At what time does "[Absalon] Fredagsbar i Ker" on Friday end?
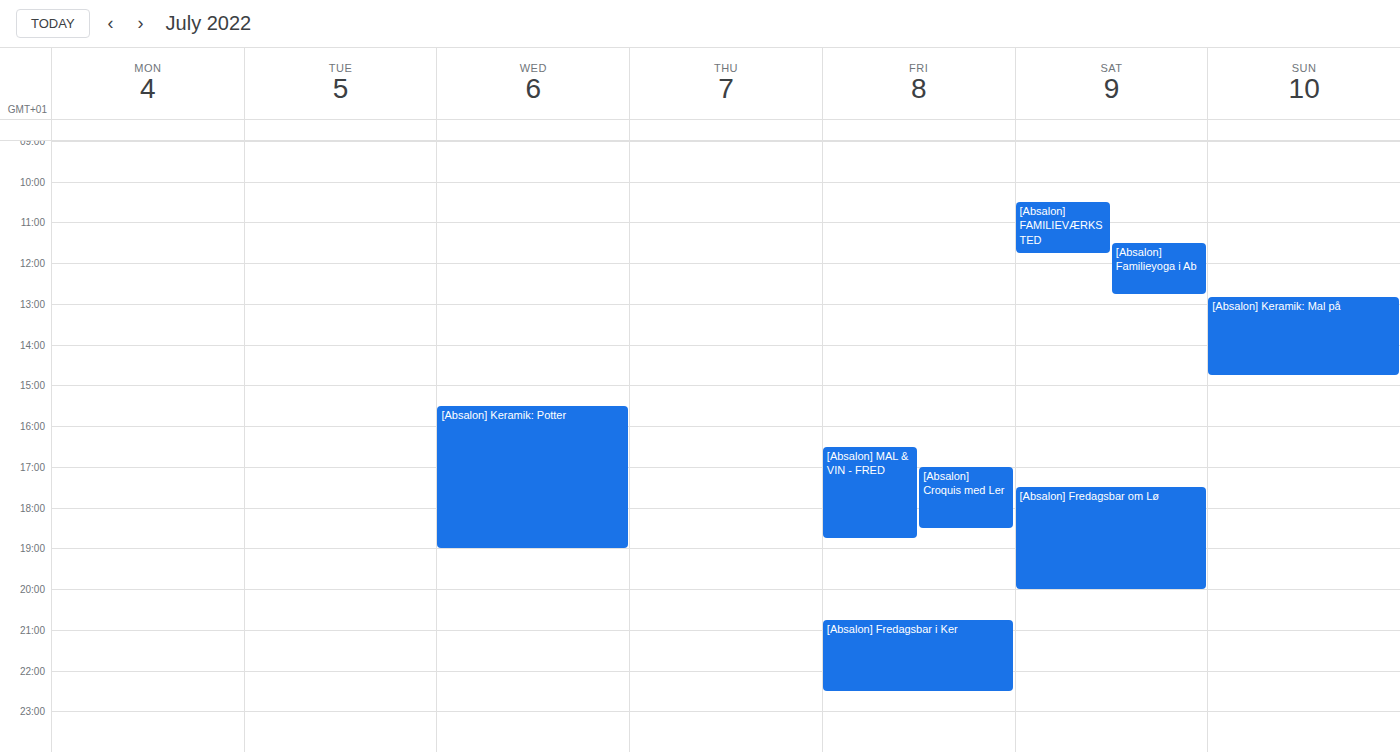
10:30 PM